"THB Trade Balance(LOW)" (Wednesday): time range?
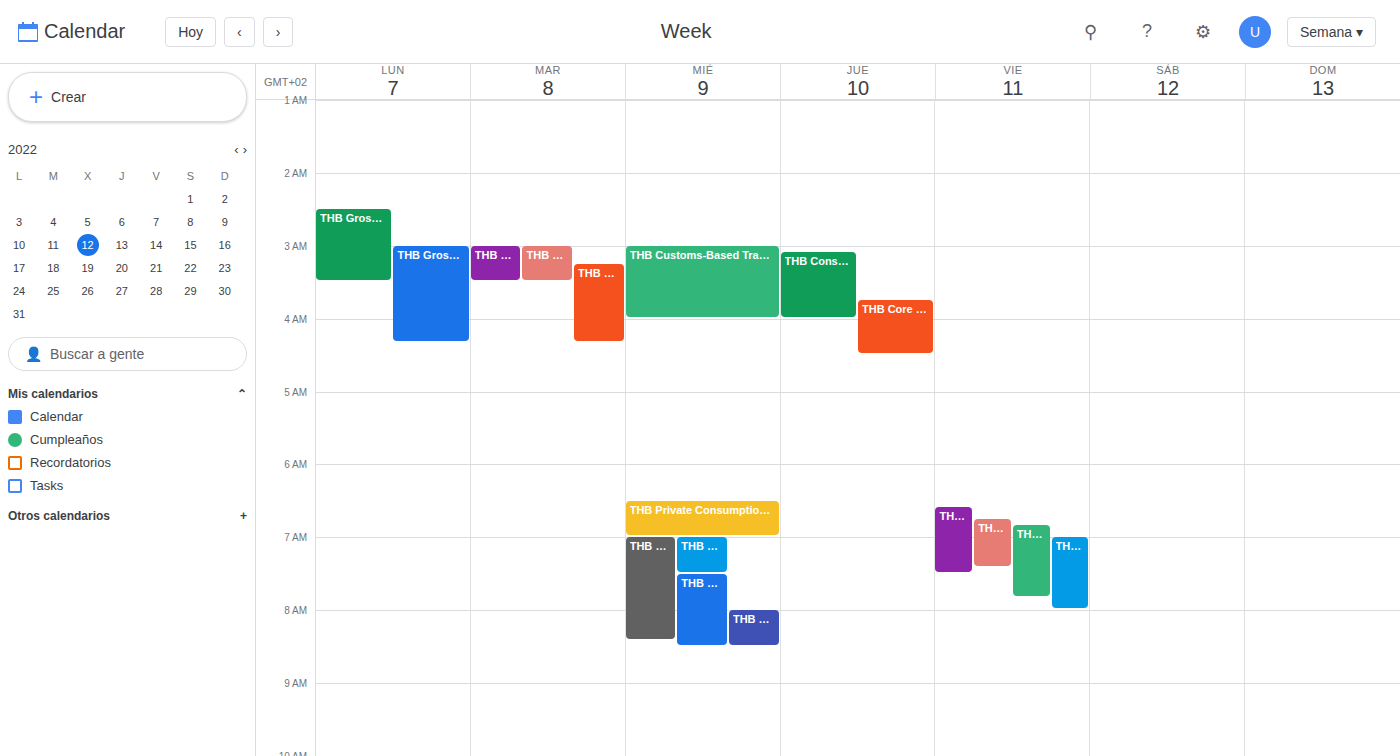
7:30 AM to 8:30 AM